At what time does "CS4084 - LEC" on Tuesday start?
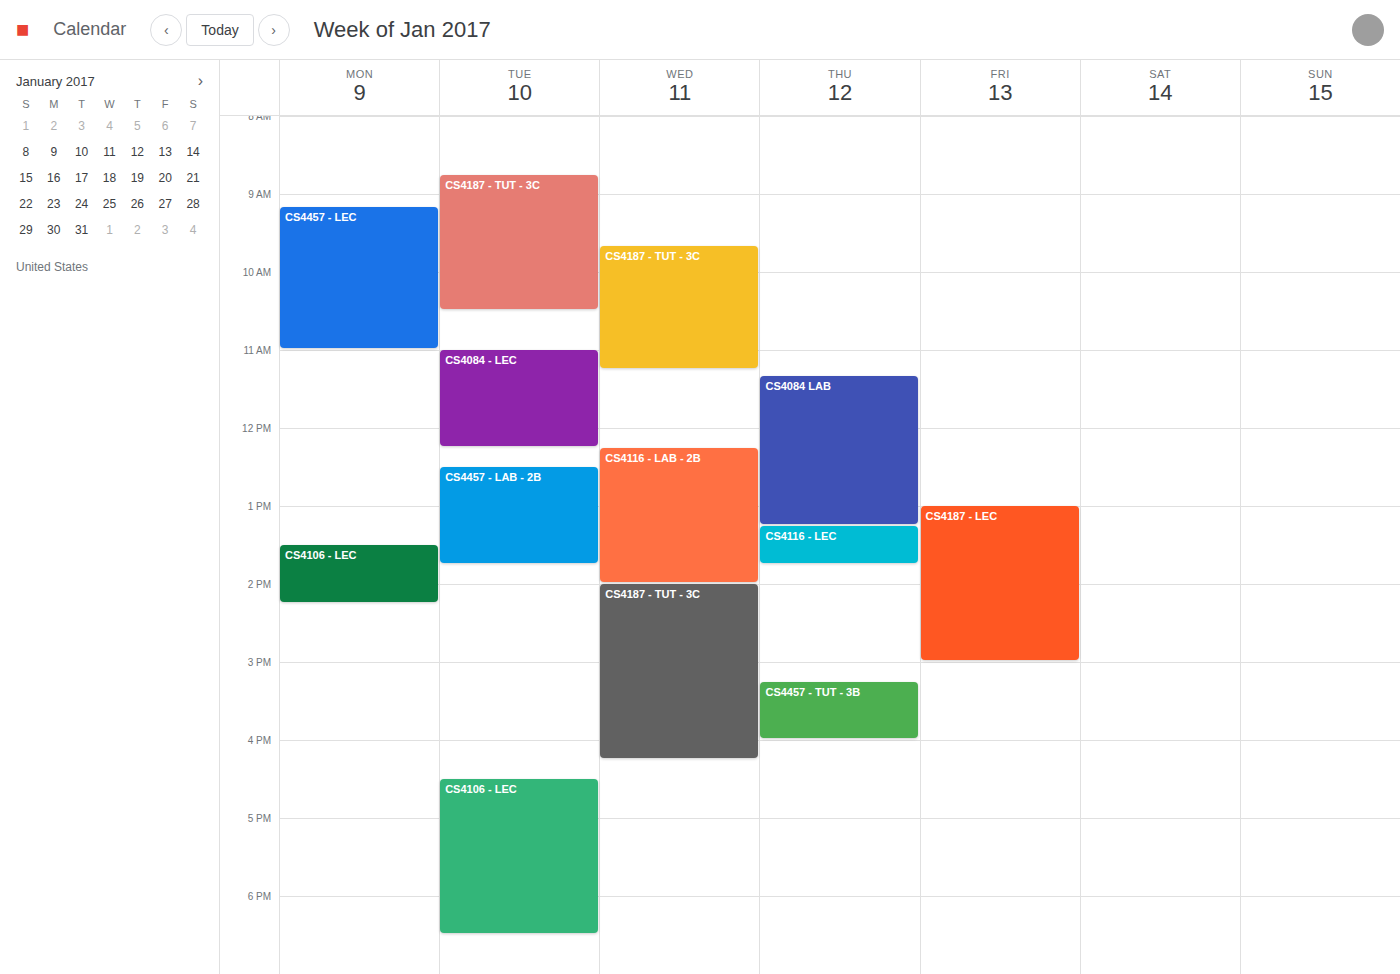
11:00